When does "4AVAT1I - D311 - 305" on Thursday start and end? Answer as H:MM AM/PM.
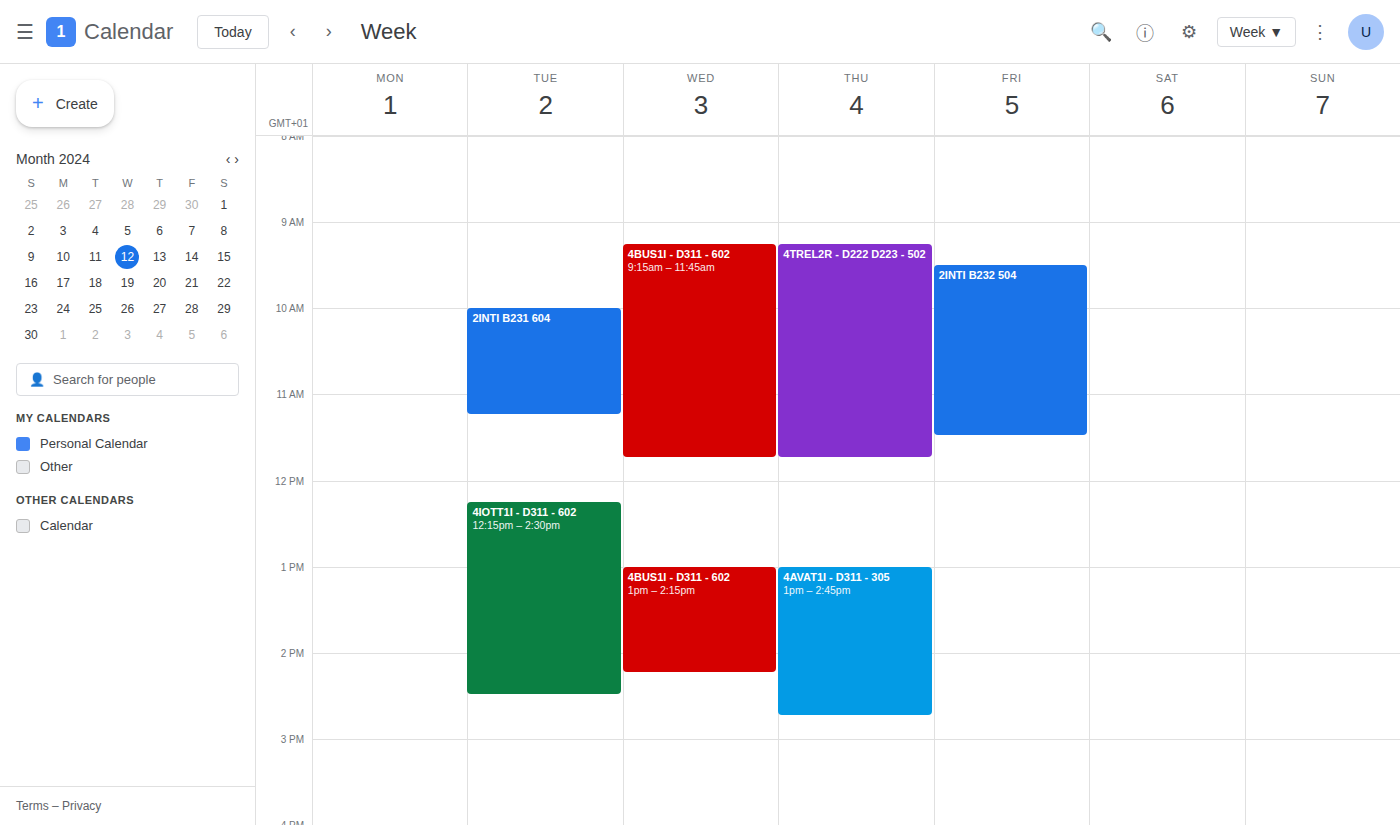
1:00 PM to 2:45 PM